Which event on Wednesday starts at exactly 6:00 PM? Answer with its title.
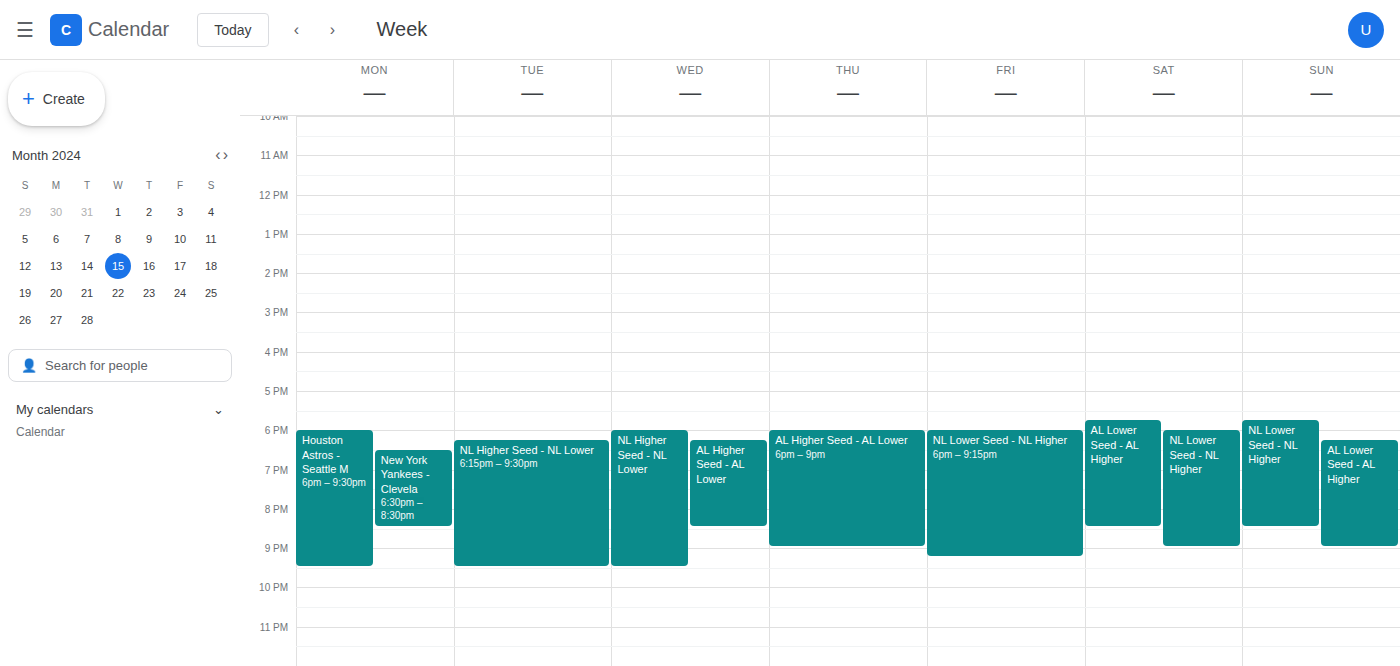
"NL Higher Seed - NL Lower"